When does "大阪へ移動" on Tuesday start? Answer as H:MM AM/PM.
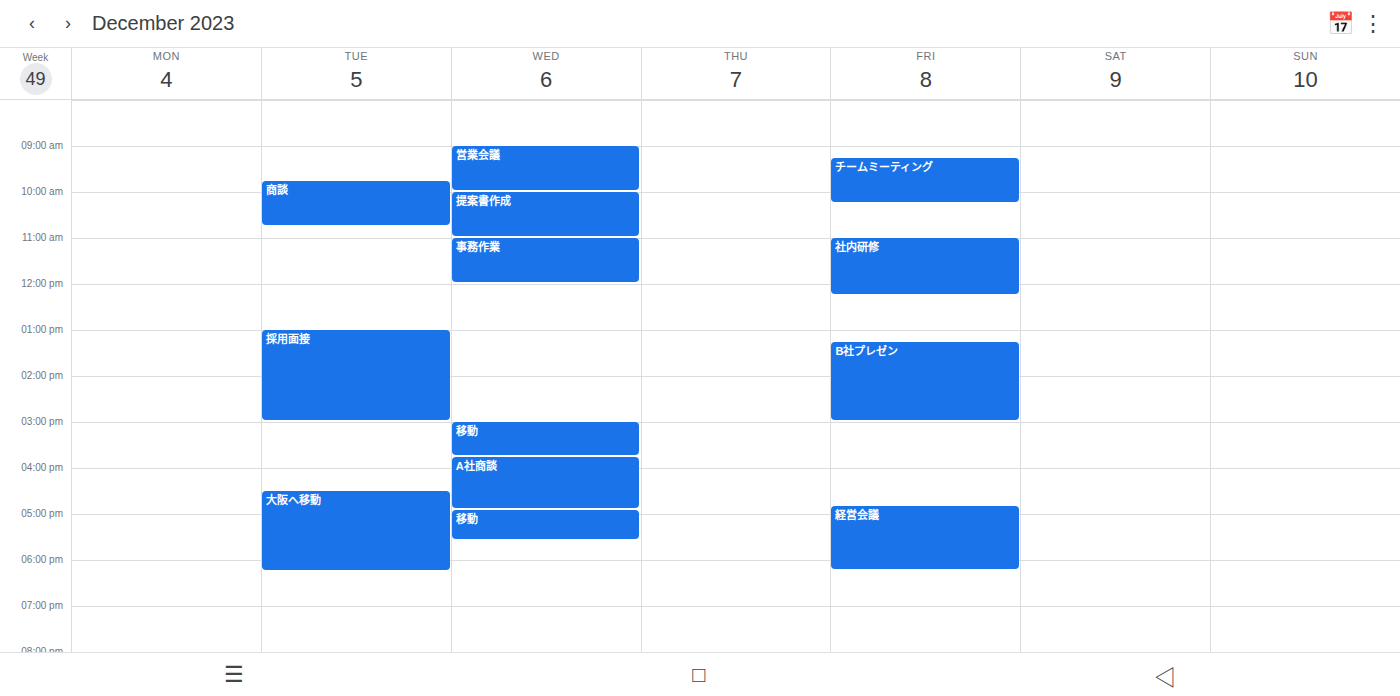
4:30 PM